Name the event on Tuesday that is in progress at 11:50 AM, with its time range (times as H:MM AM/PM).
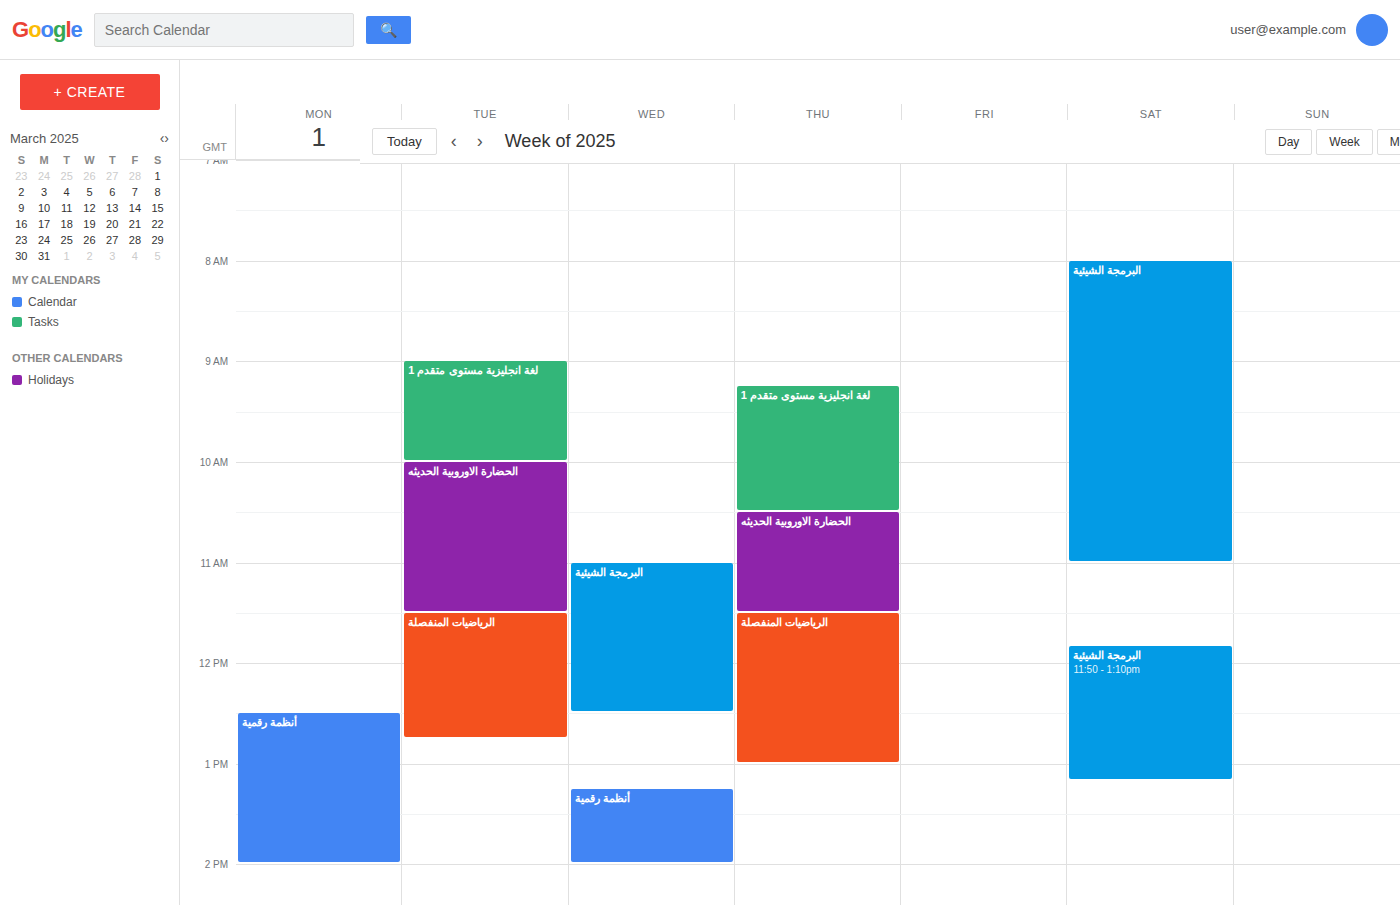
"الرياضيات المنفصلة", 11:30 AM to 12:45 PM